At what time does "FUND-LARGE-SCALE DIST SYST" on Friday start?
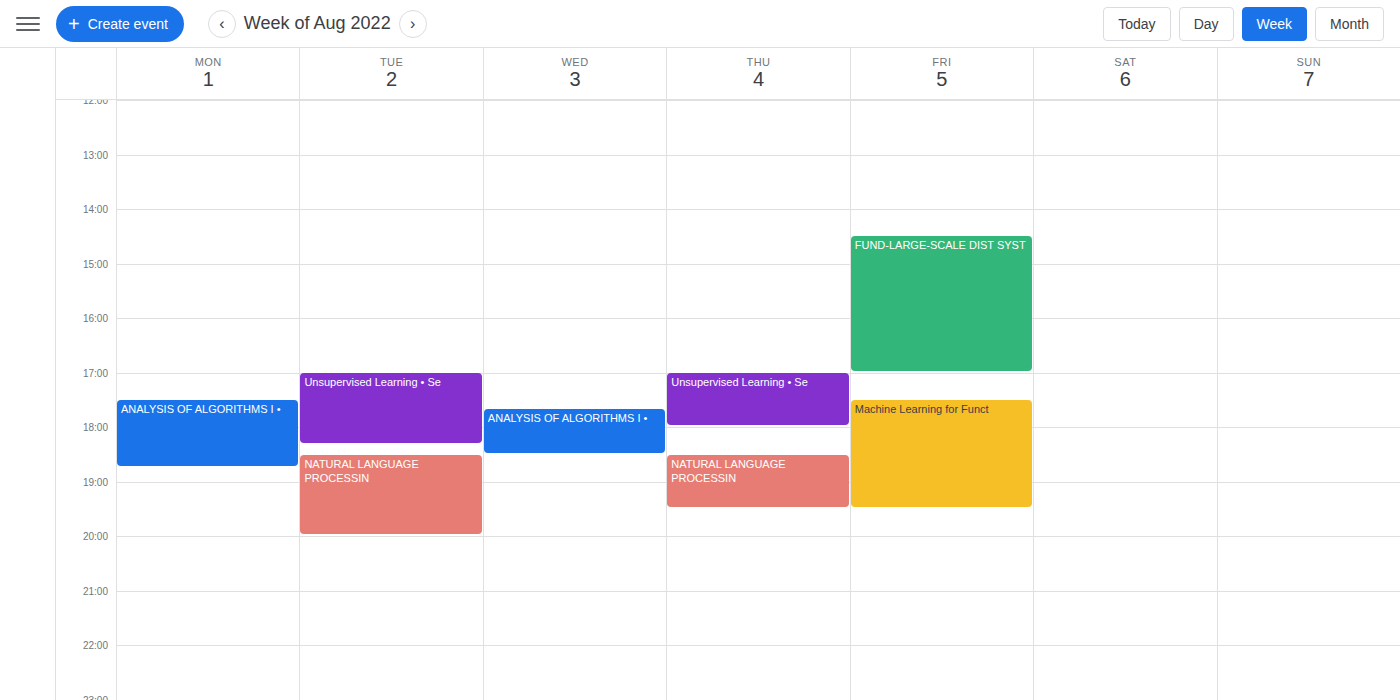
2:30 PM